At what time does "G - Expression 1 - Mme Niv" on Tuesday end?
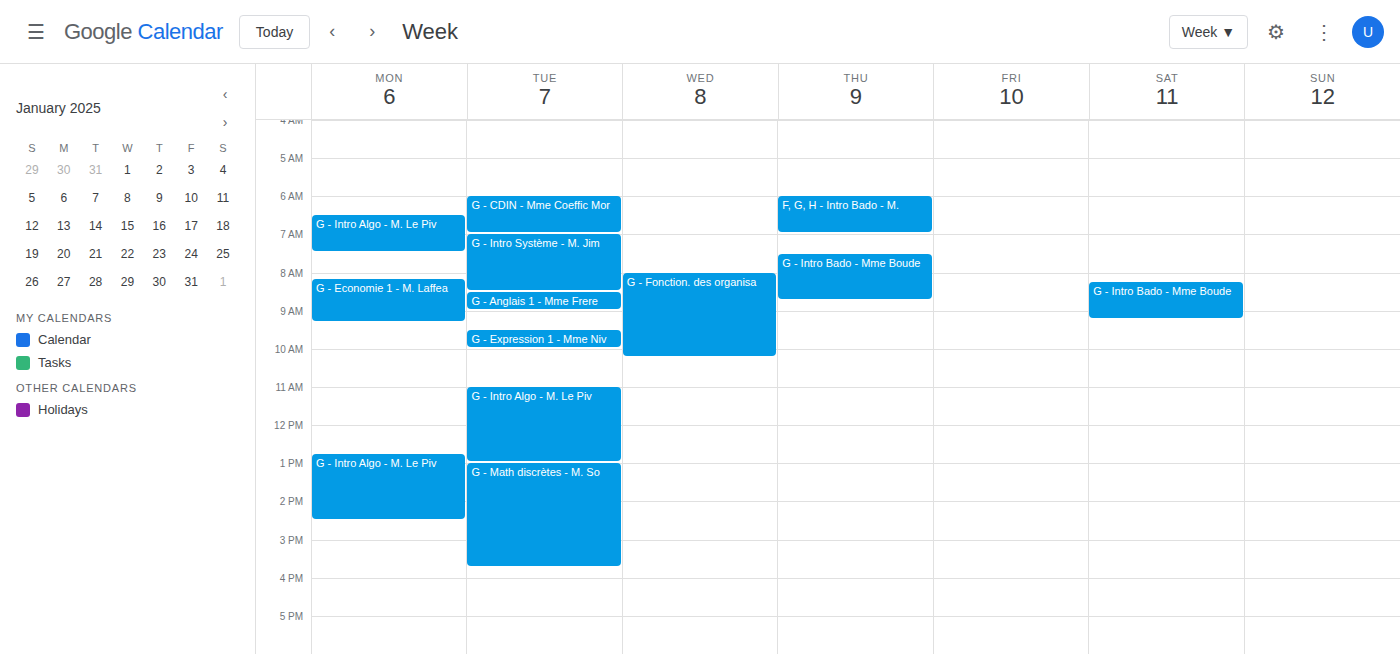
10:00 AM